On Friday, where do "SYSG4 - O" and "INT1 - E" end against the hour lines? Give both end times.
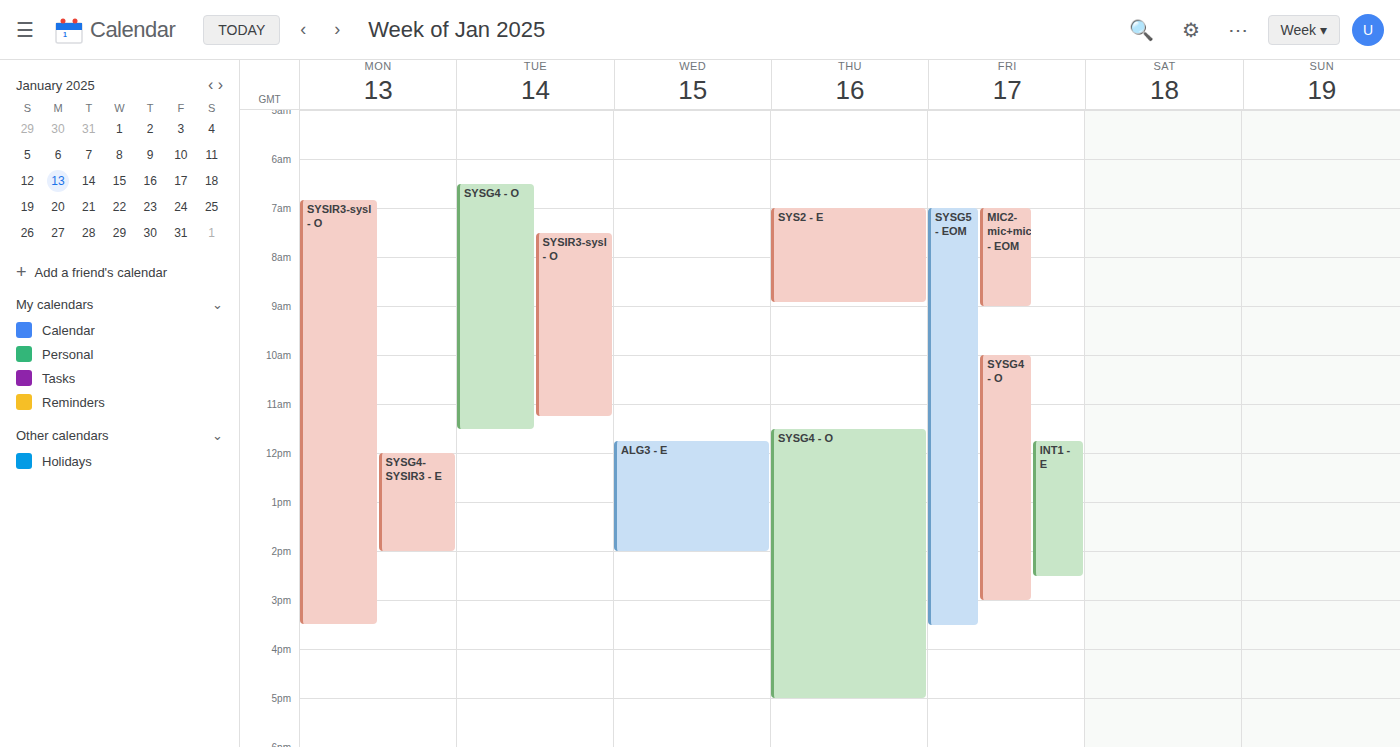
"SYSG4 - O": 3:00 PM, exactly on the 3 PM line. "INT1 - E": 2:30 PM, halfway between the 2 PM and 3 PM lines.